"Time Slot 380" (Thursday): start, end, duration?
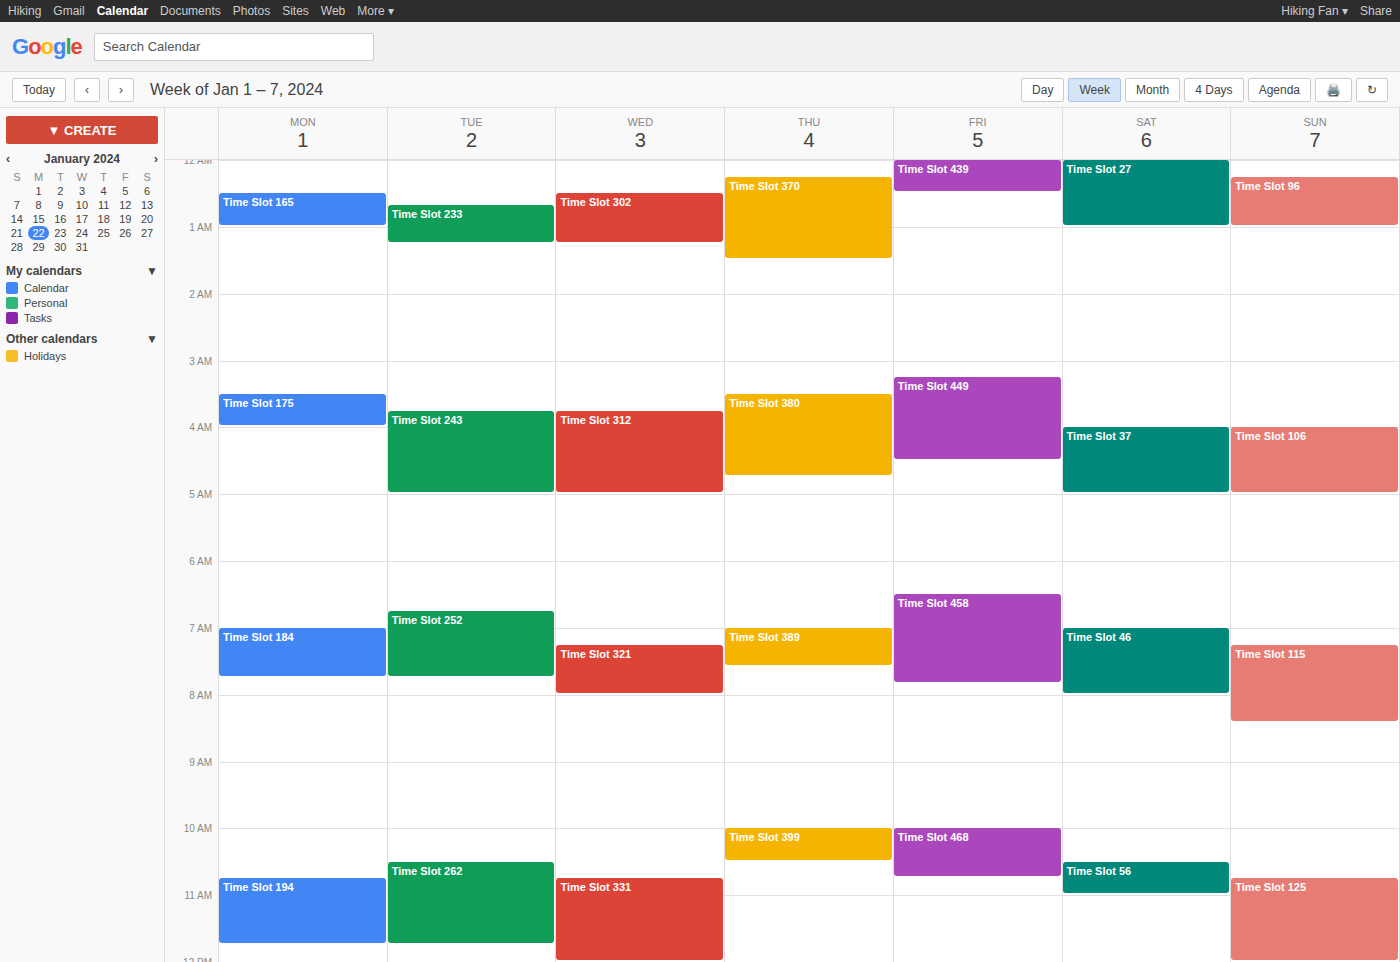
3:30 AM to 4:45 AM, 1 hour 15 minutes